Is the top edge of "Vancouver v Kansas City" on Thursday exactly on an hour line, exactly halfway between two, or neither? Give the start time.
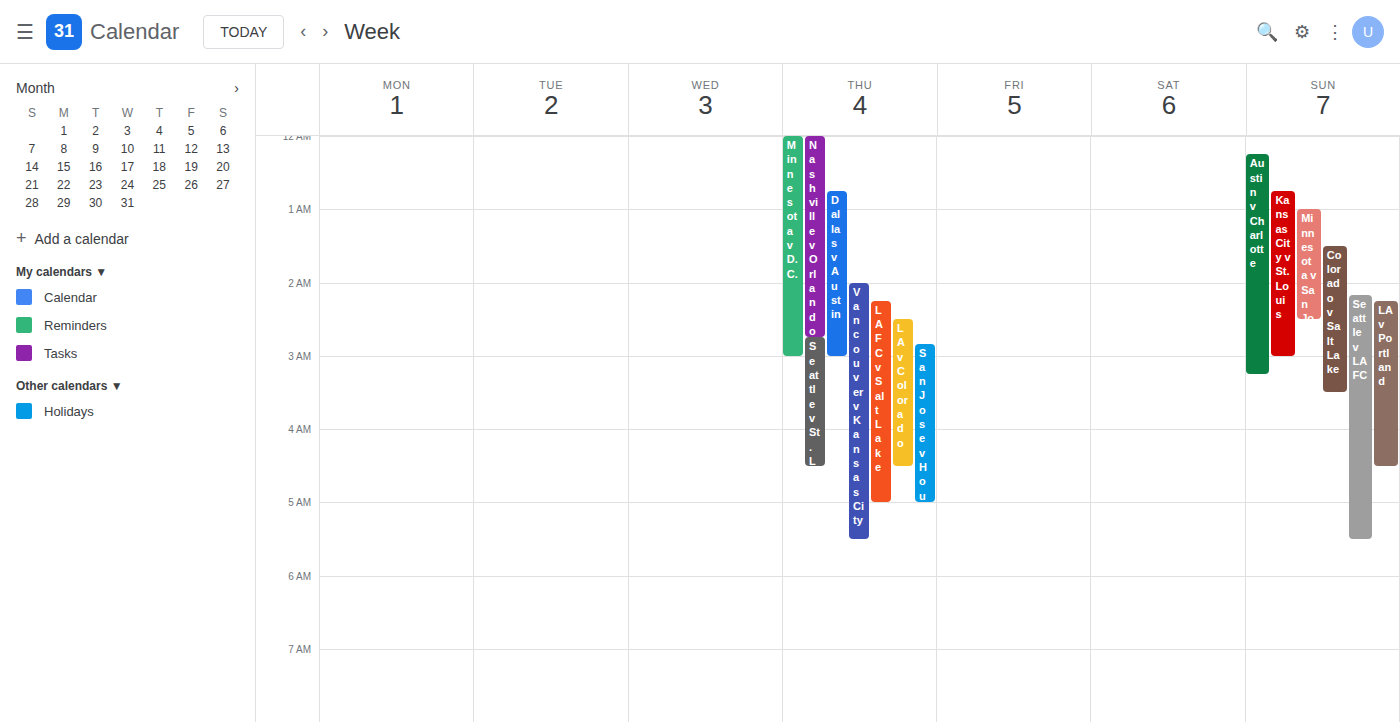
2:00 AM -- exactly on the 2 AM line.